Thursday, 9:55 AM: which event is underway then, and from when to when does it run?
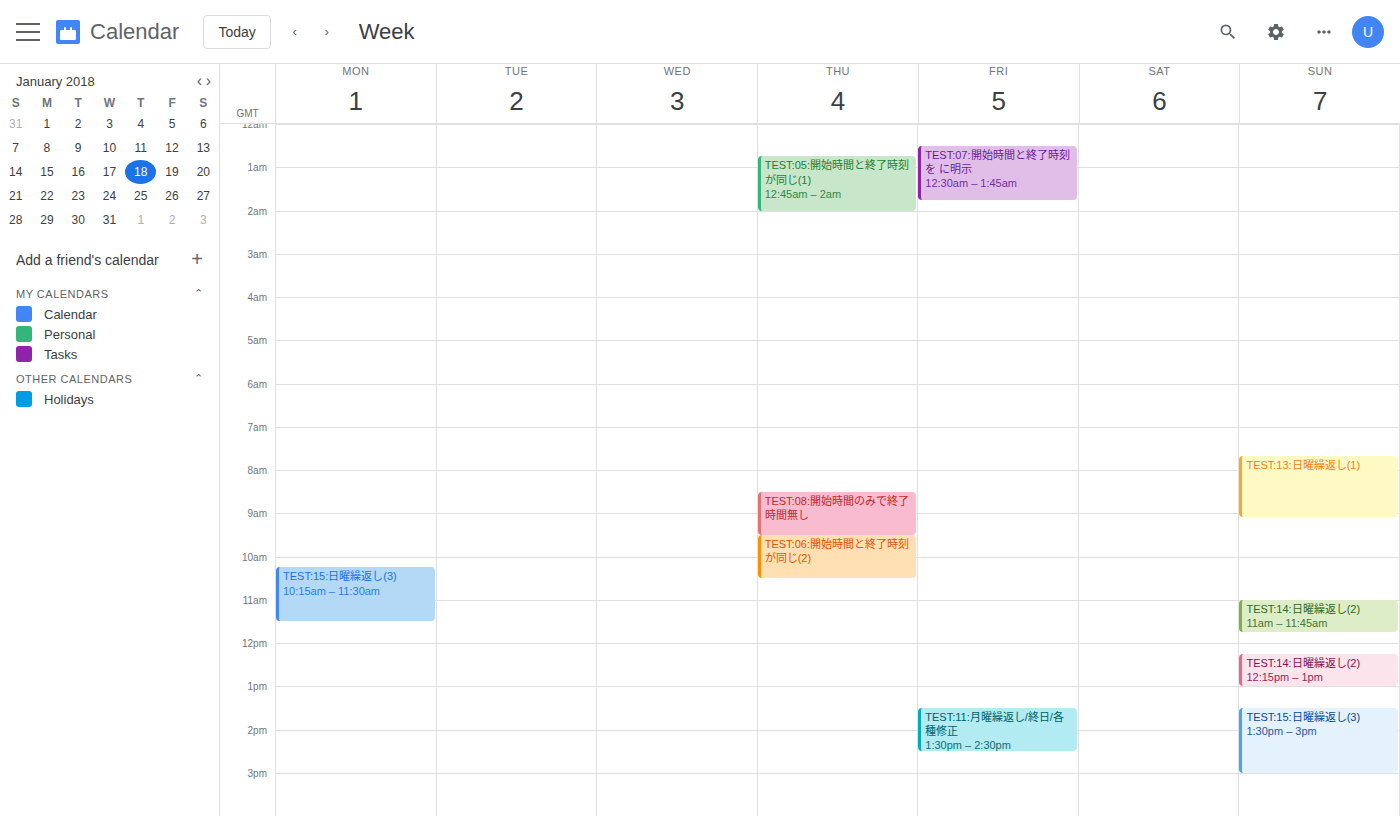
"TEST:06:開始時間と終了時刻が同じ(2)", 9:30 AM to 10:30 AM